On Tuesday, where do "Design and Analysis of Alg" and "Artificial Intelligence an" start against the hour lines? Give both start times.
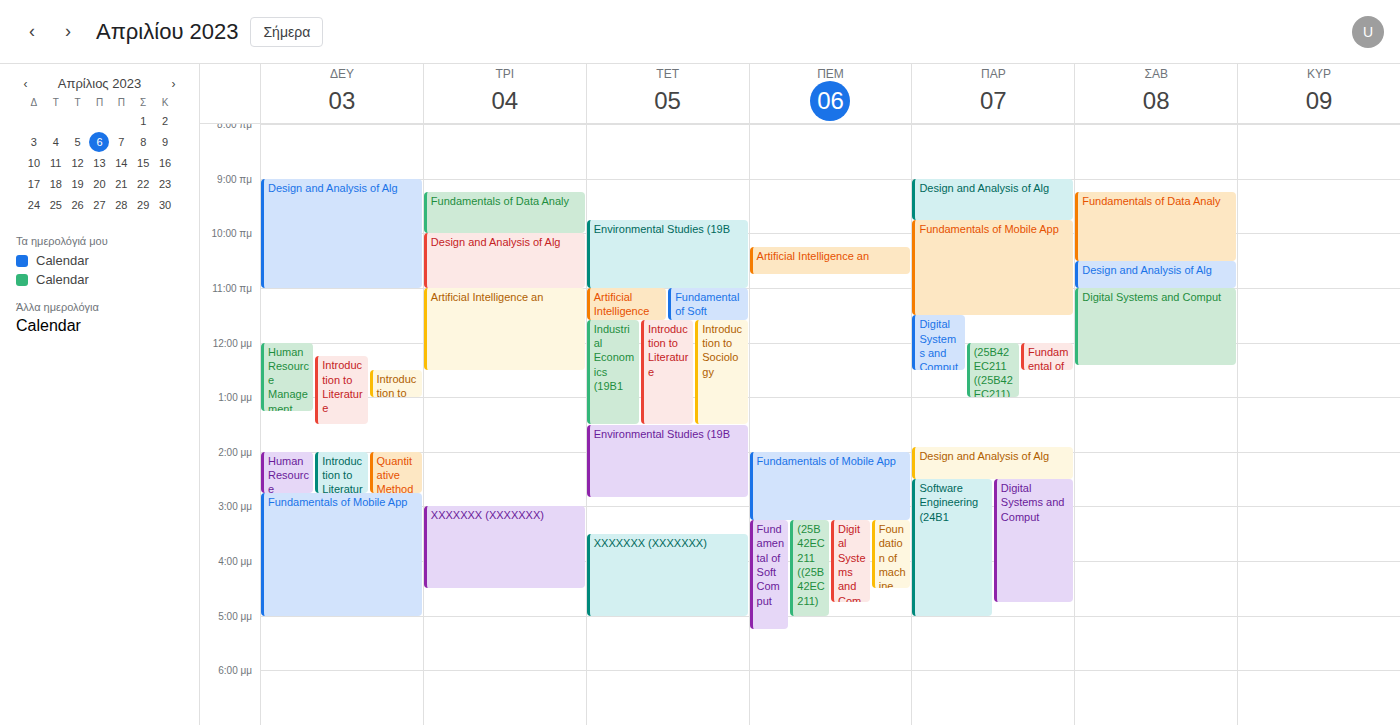
"Design and Analysis of Alg": 10:00 AM, exactly on the 10 AM line. "Artificial Intelligence an": 11:00 AM, exactly on the 11 AM line.